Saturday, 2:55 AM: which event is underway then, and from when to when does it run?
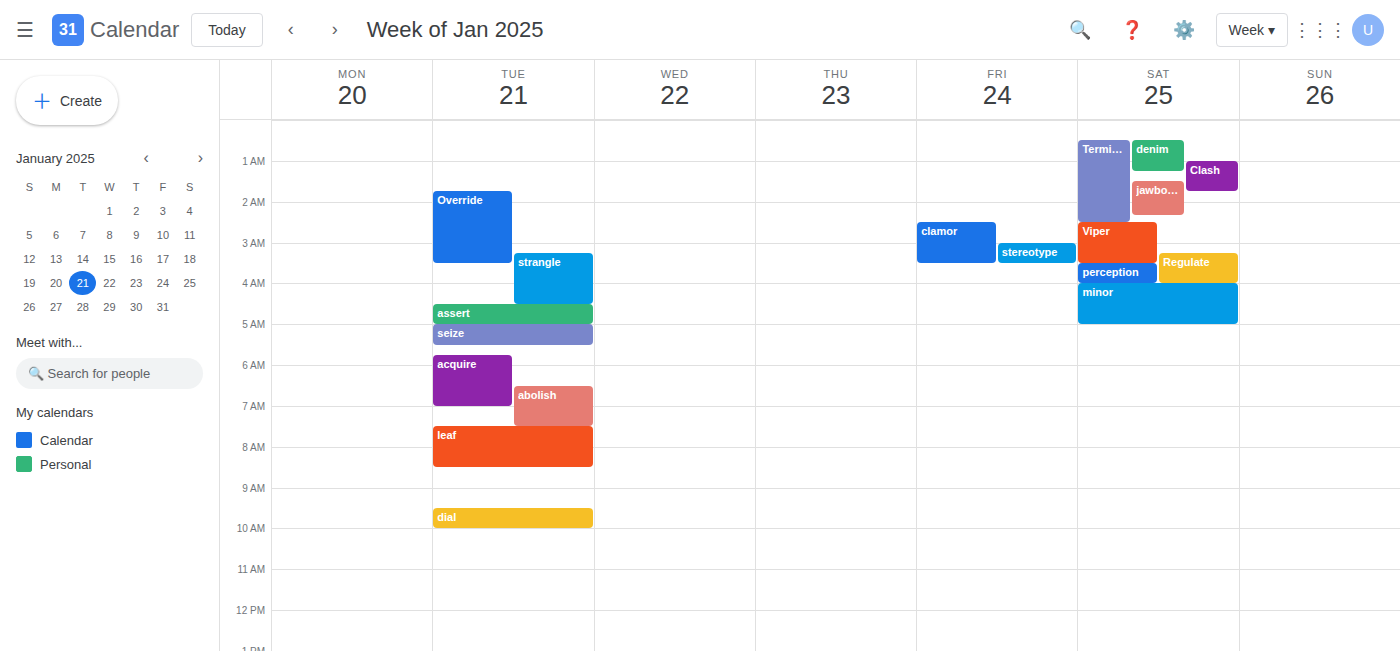
"Viper", 2:30 AM to 3:30 AM